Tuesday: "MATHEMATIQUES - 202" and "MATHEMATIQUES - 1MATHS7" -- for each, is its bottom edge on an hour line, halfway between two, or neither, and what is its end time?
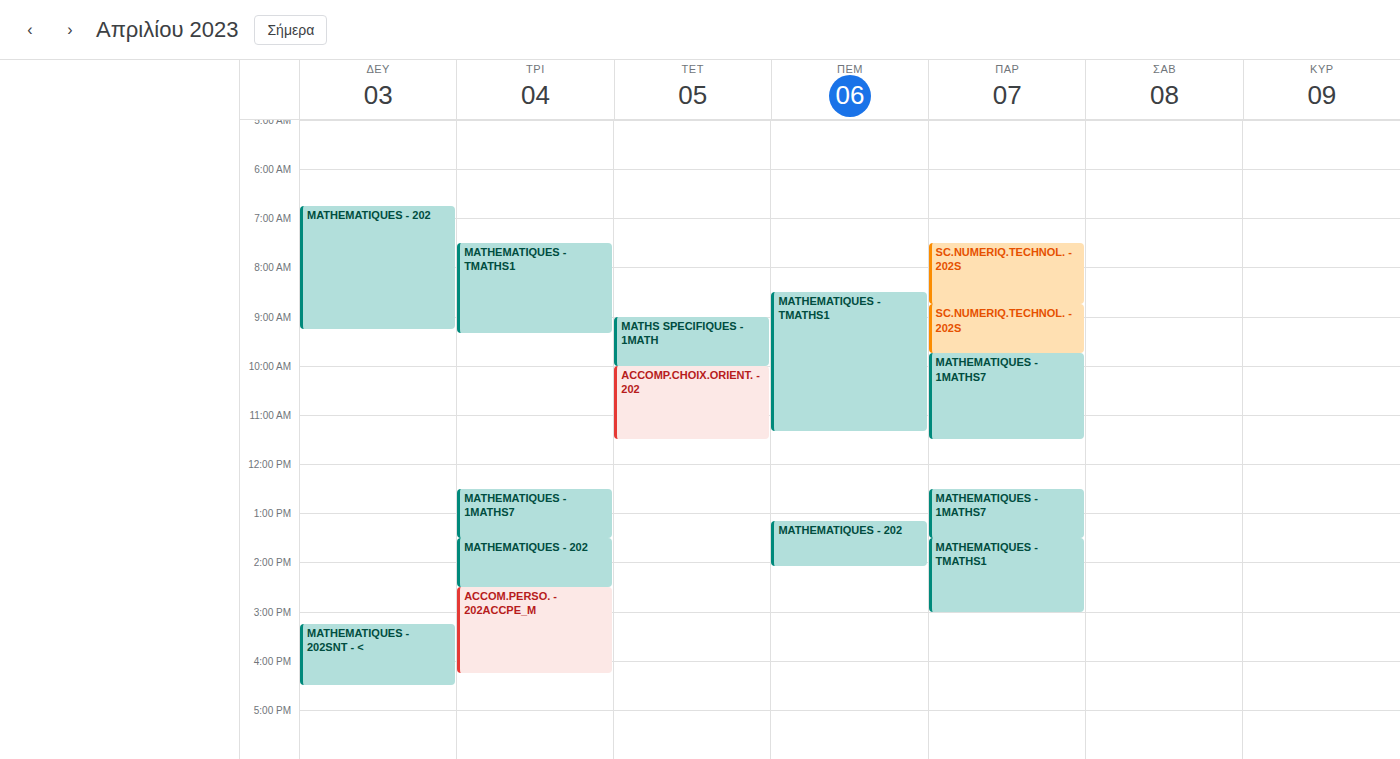
"MATHEMATIQUES - 202": 2:30 PM, halfway between the 2 PM and 3 PM lines. "MATHEMATIQUES - 1MATHS7": 1:30 PM, halfway between the 1 PM and 2 PM lines.